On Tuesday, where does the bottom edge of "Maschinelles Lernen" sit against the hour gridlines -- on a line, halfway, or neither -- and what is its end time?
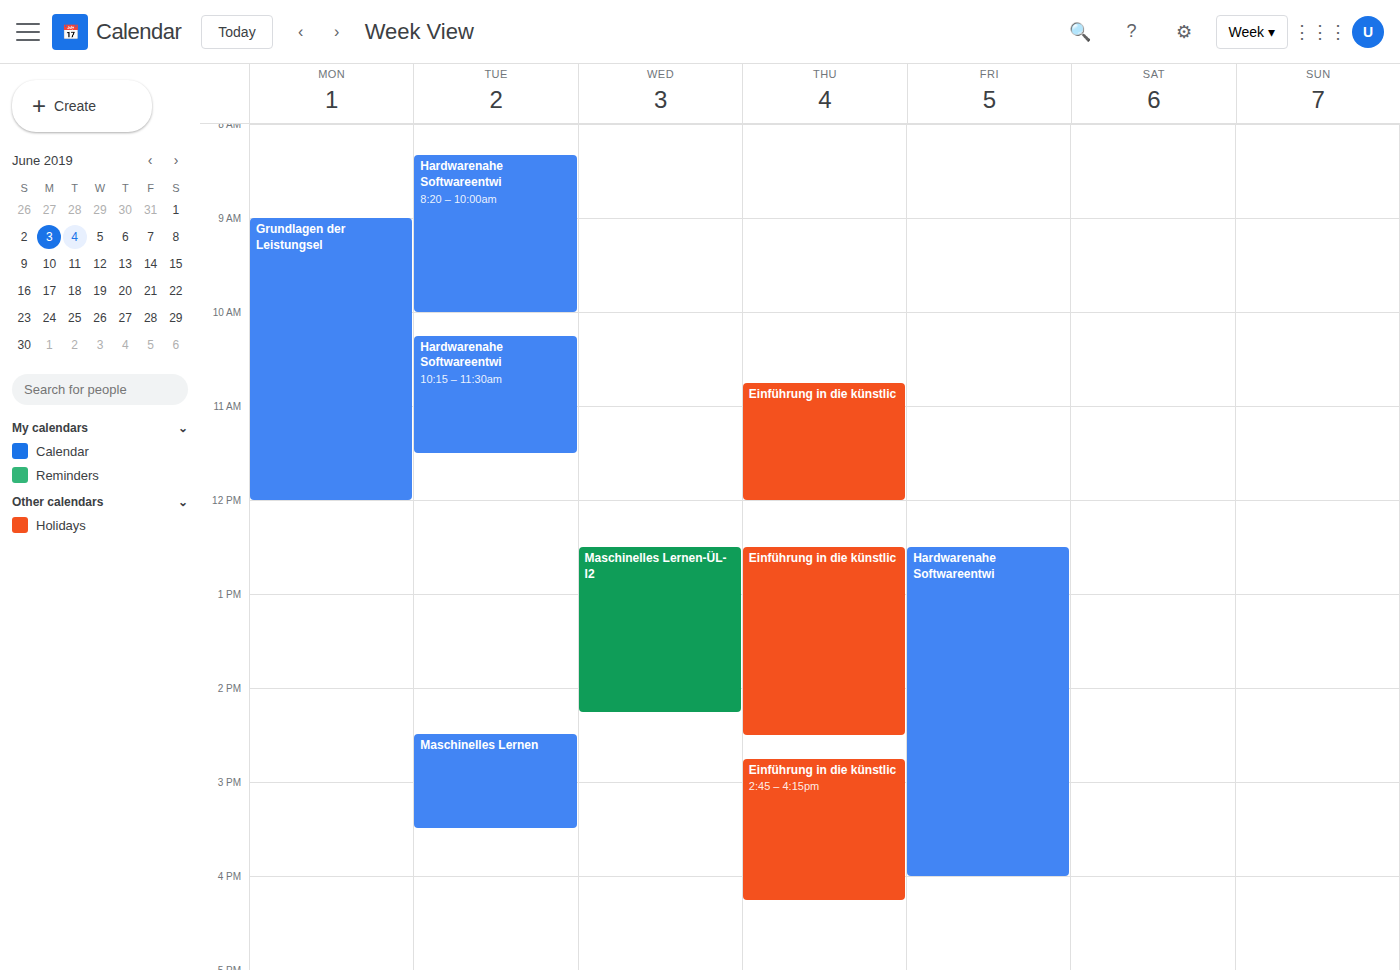
3:30 PM -- halfway between the 3 PM and 4 PM lines.